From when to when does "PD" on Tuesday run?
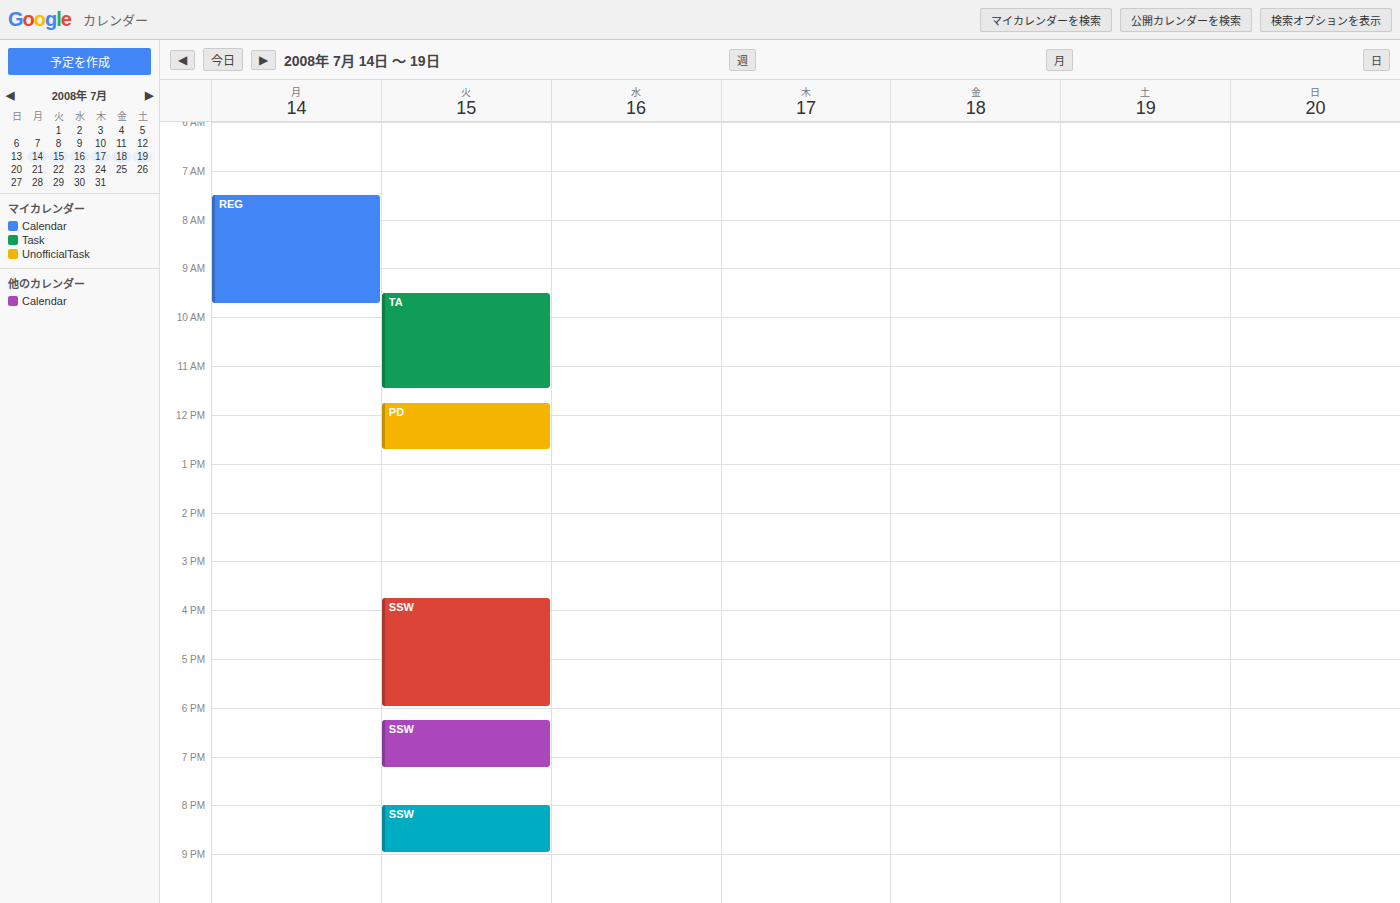
11:45 AM to 12:45 PM